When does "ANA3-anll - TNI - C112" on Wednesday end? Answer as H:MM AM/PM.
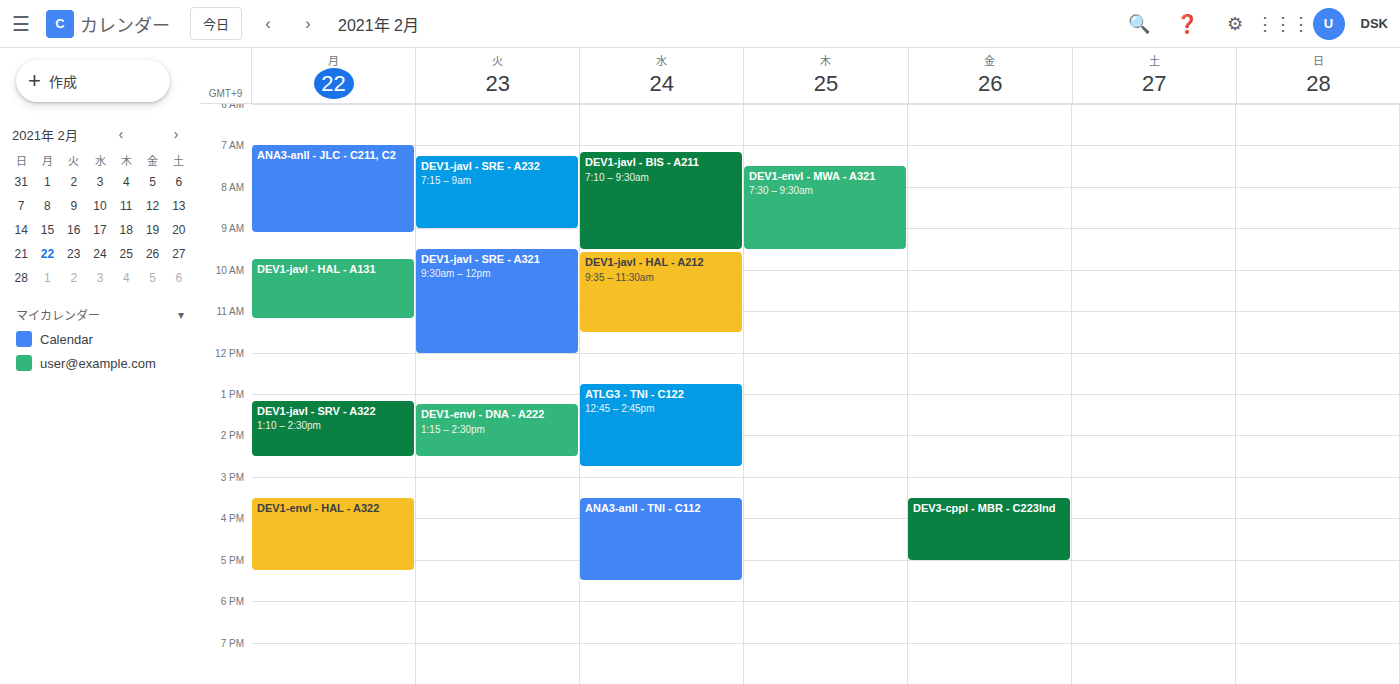
5:30 PM